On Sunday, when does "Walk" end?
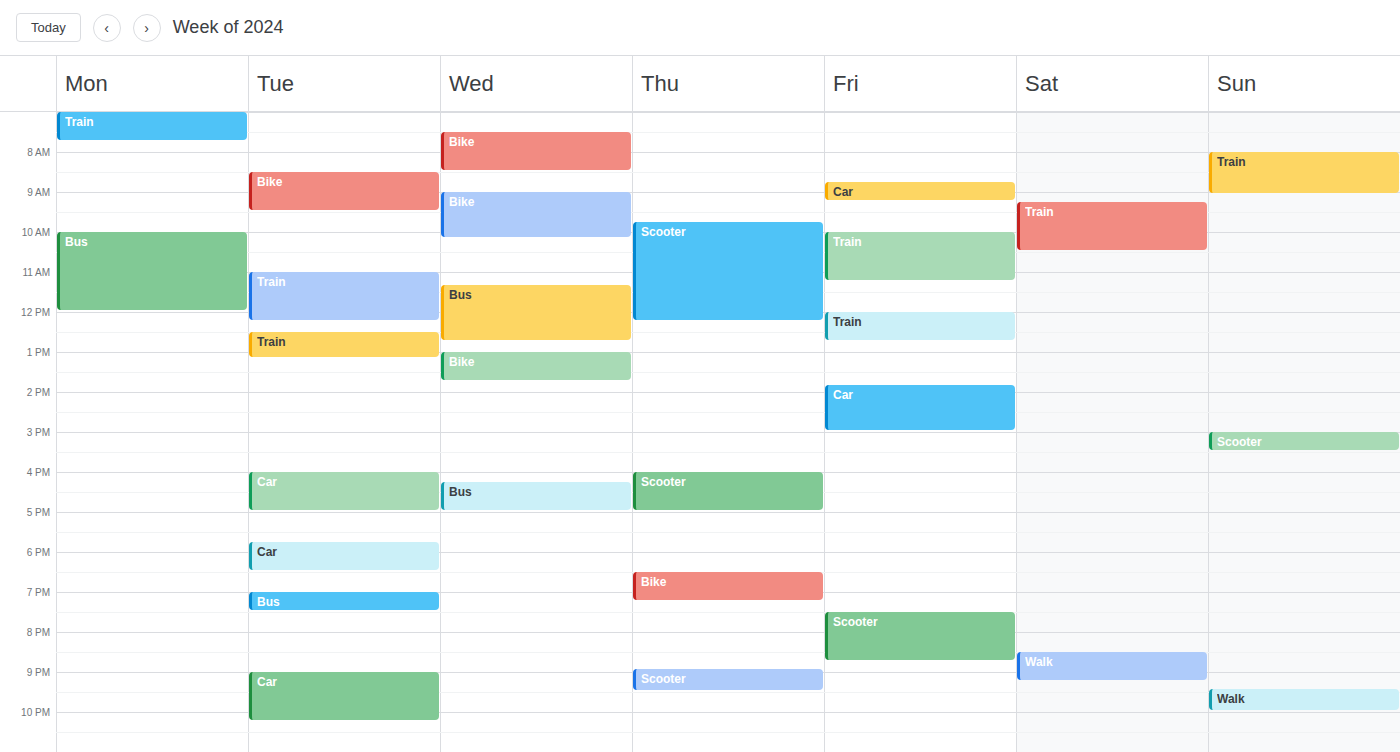
10:00 PM